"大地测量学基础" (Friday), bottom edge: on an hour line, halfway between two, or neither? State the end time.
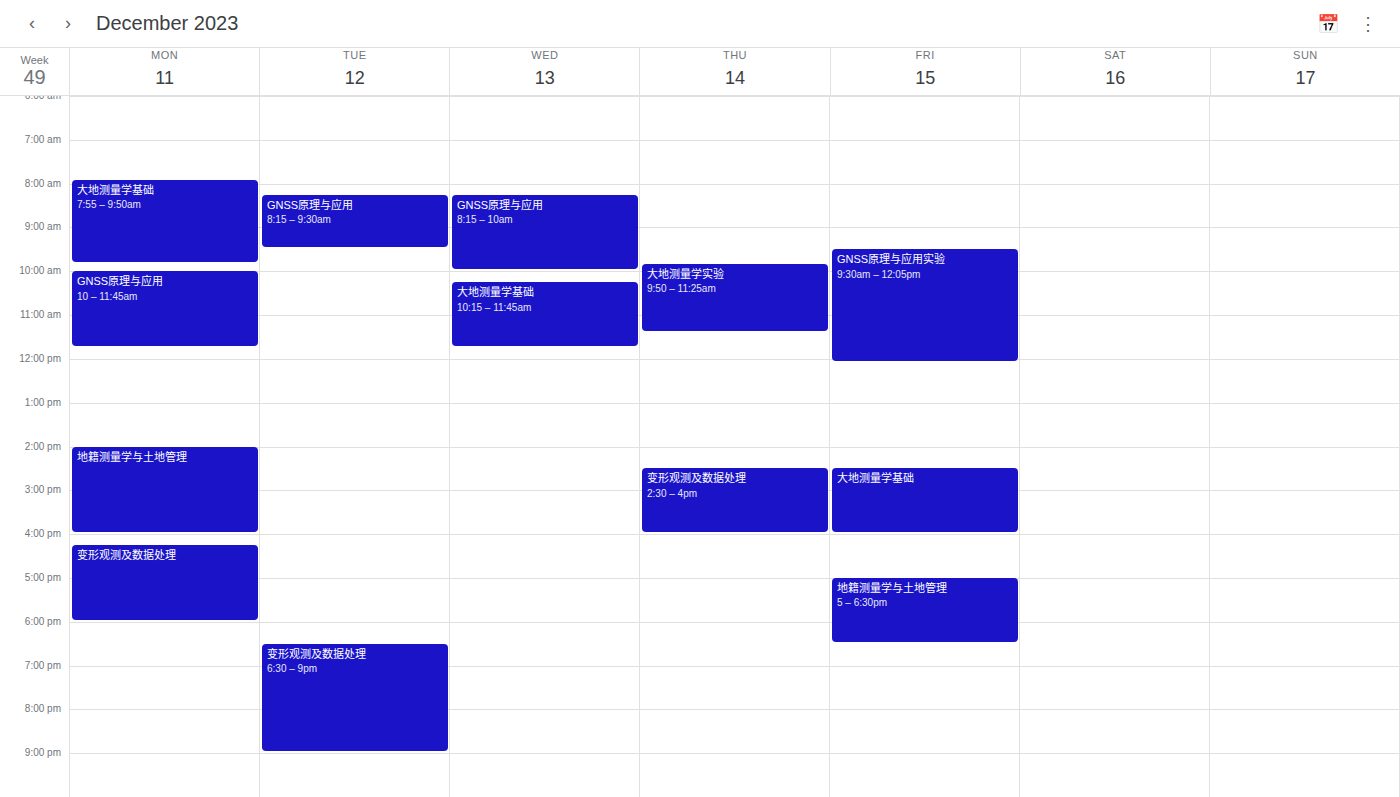
16:00 -- exactly on the 16:00 line.